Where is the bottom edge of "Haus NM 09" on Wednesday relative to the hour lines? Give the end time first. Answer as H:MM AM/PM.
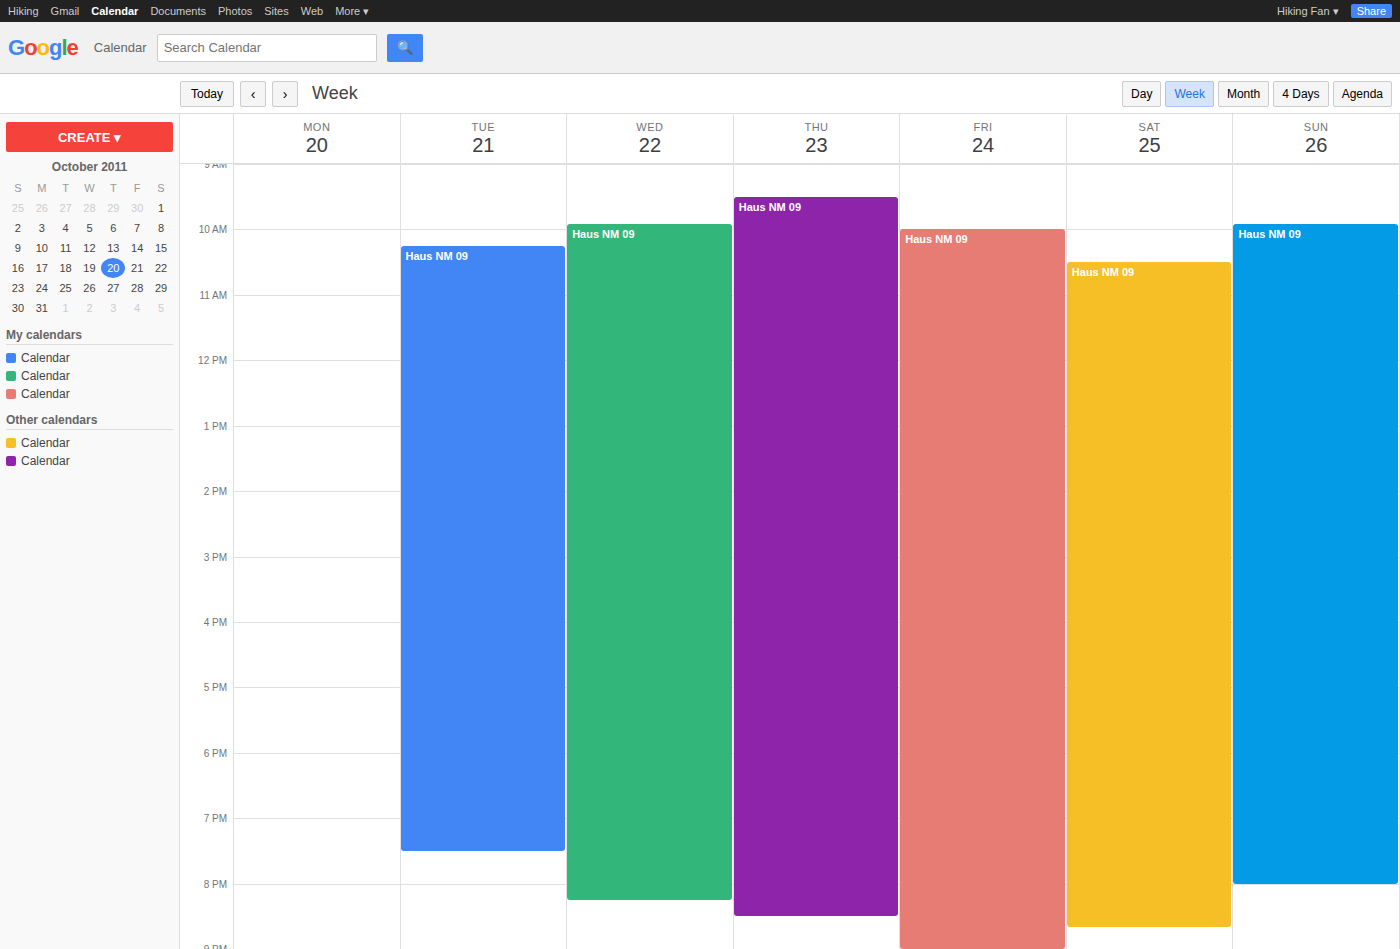
8:15 PM -- neither: a quarter of the way from the 8 PM line to the 9 PM line.